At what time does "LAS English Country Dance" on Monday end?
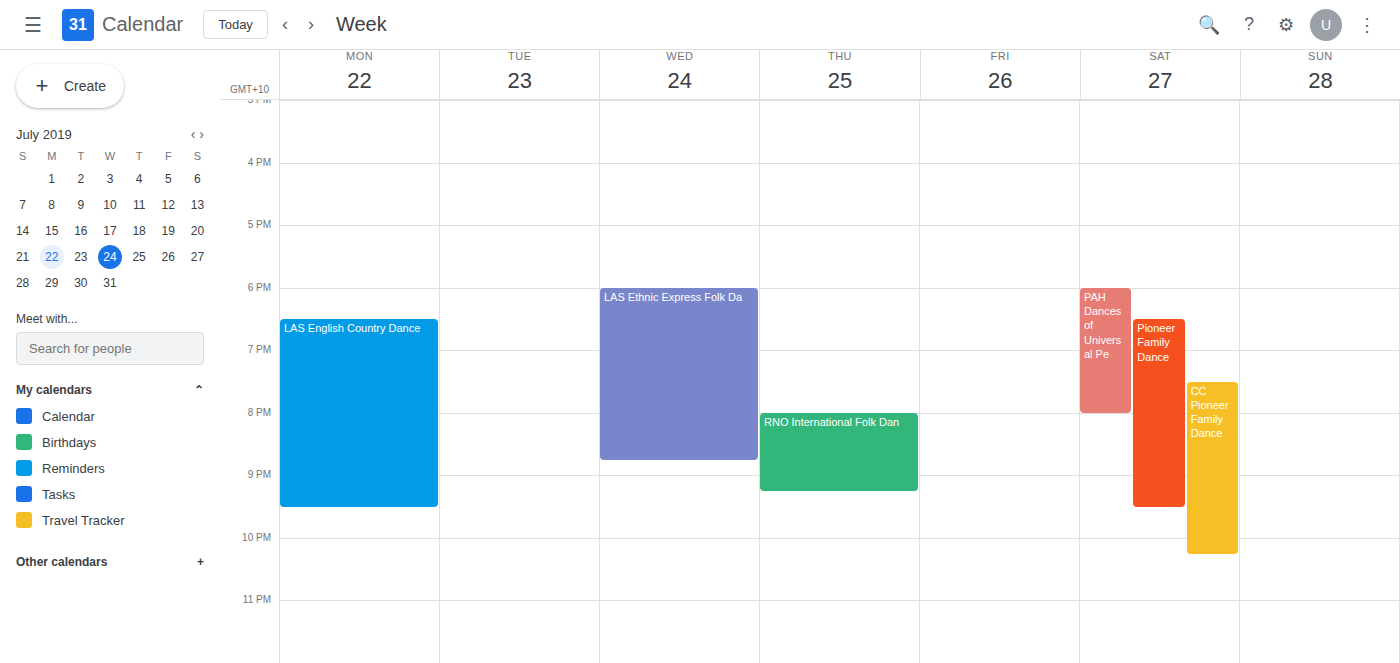
9:30 PM